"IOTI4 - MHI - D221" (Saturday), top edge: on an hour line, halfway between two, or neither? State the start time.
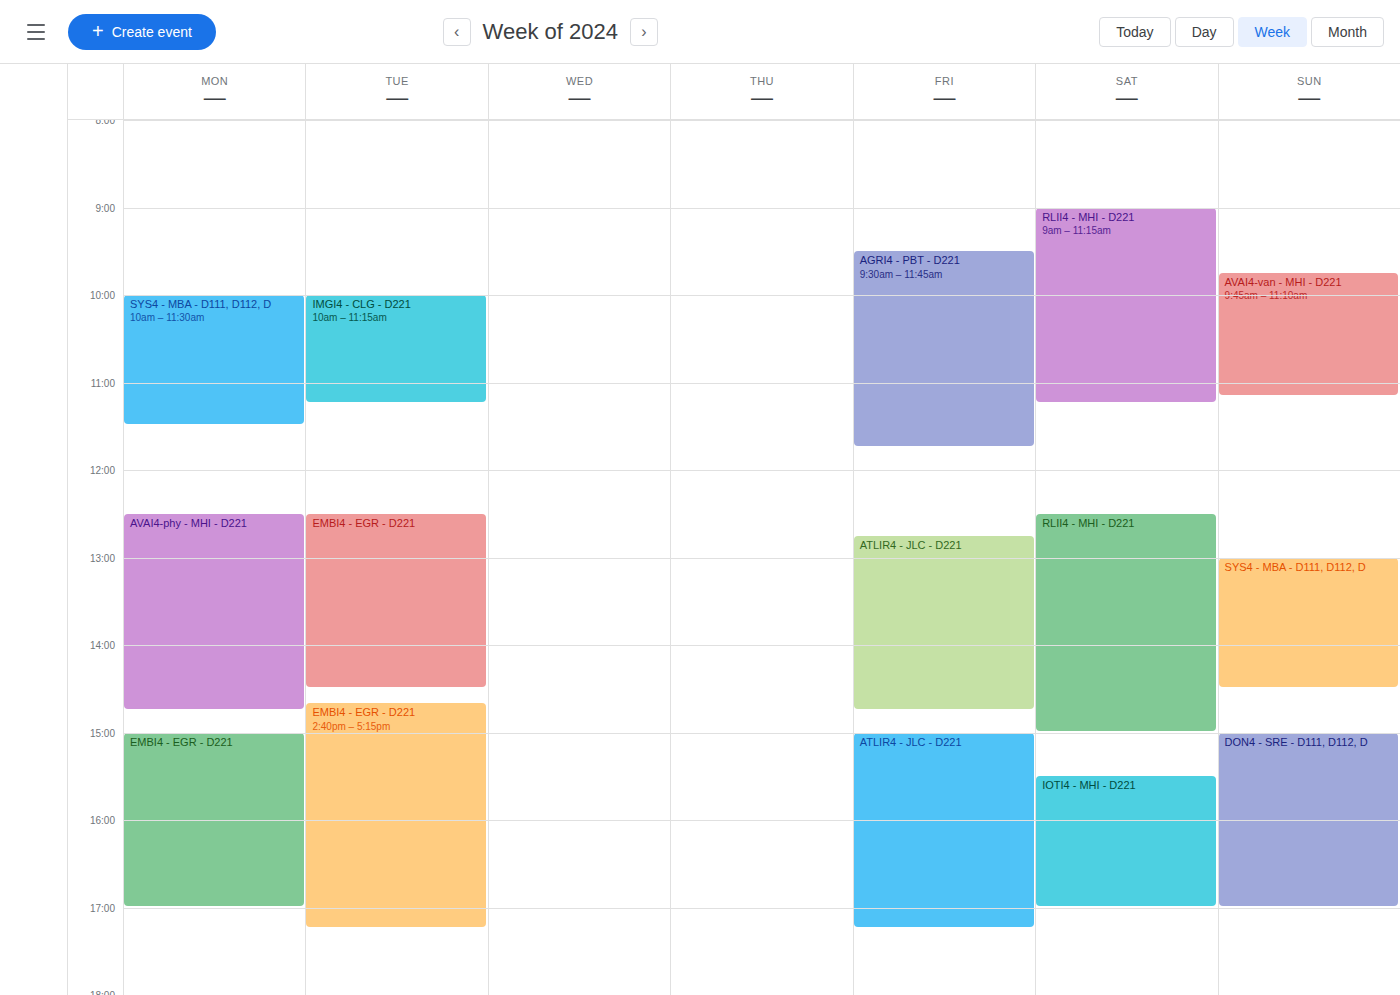
3:30 PM -- halfway between the 3 PM and 4 PM lines.